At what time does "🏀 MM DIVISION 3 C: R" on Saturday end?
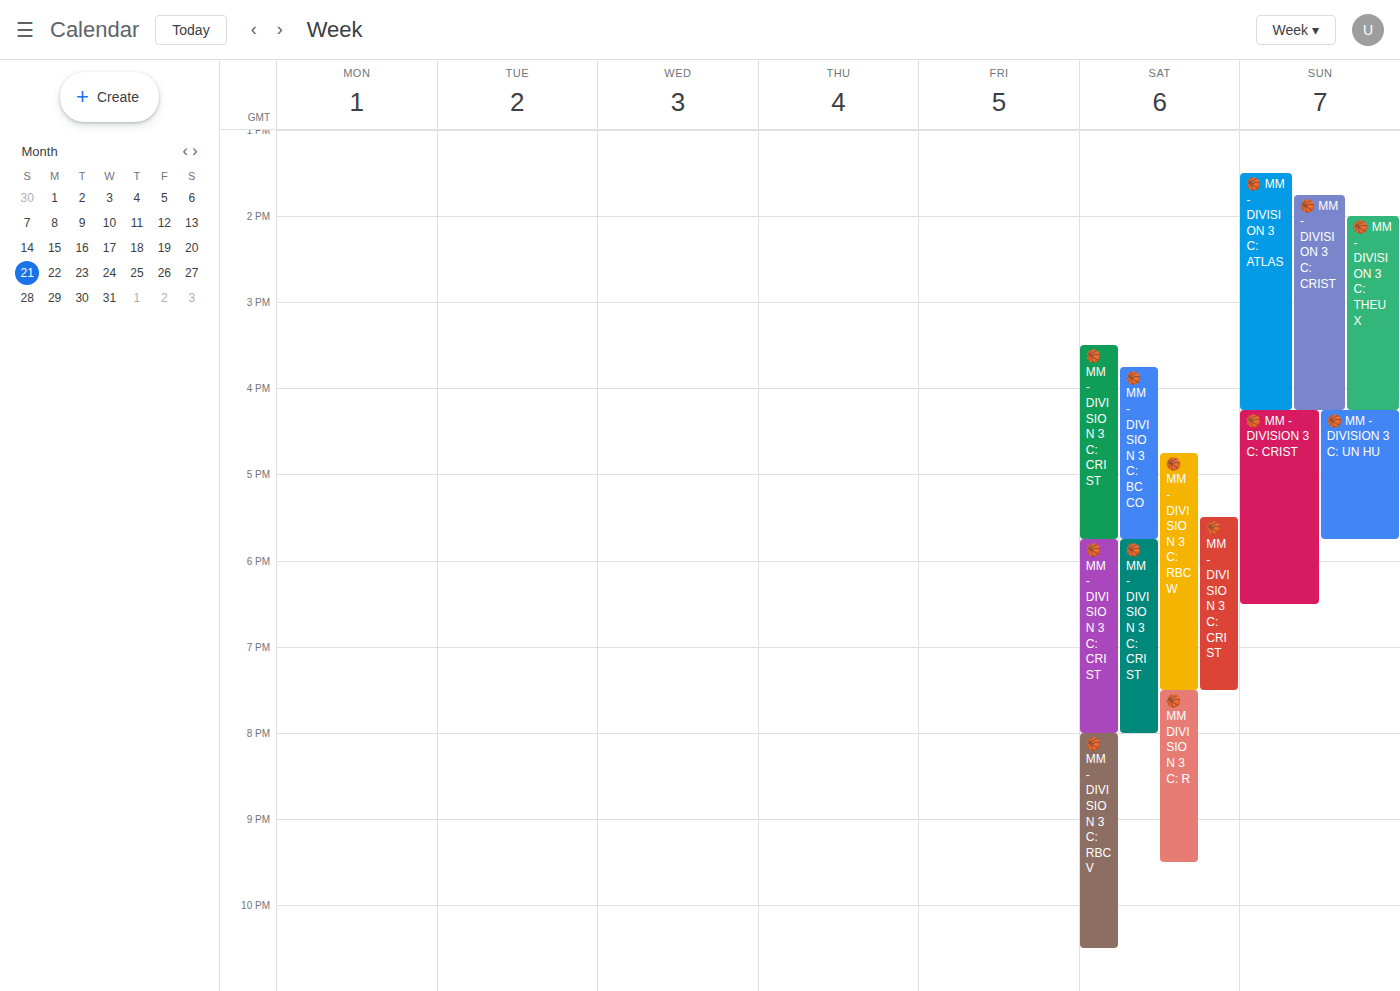
9:30 PM